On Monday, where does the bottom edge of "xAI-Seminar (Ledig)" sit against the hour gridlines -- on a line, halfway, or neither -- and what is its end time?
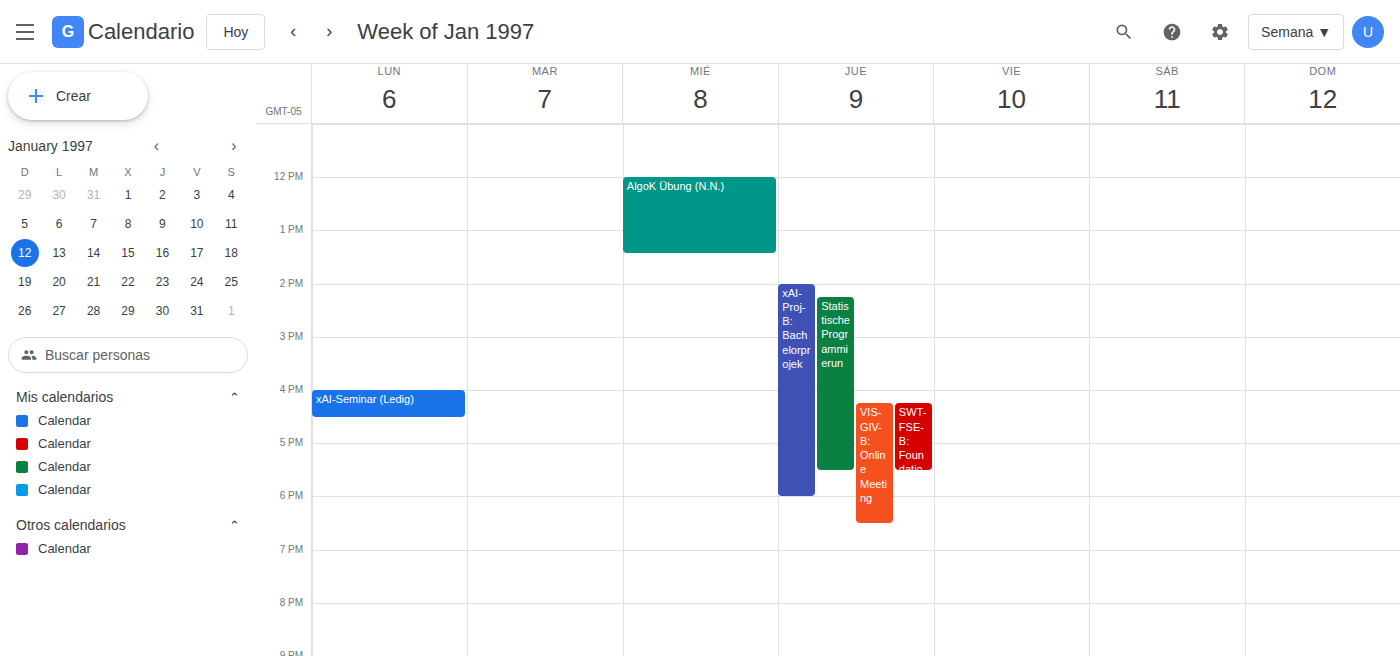
4:30 PM -- halfway between the 4 PM and 5 PM lines.